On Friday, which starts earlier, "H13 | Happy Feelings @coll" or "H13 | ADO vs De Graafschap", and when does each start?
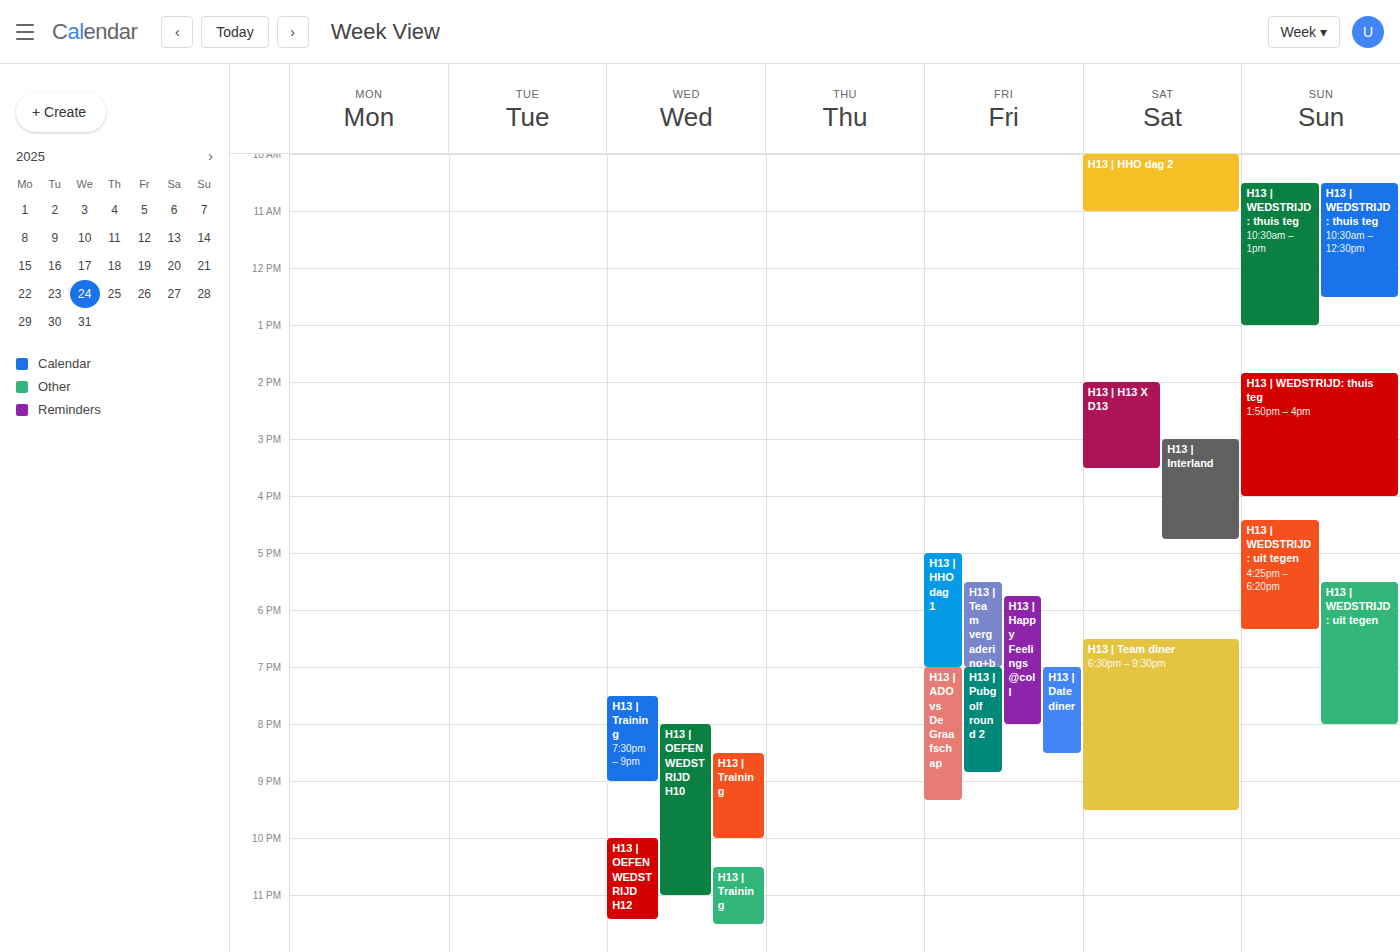
"H13 | Happy Feelings @coll" 5:45 PM; "H13 | ADO vs De Graafschap" 7:00 PM.